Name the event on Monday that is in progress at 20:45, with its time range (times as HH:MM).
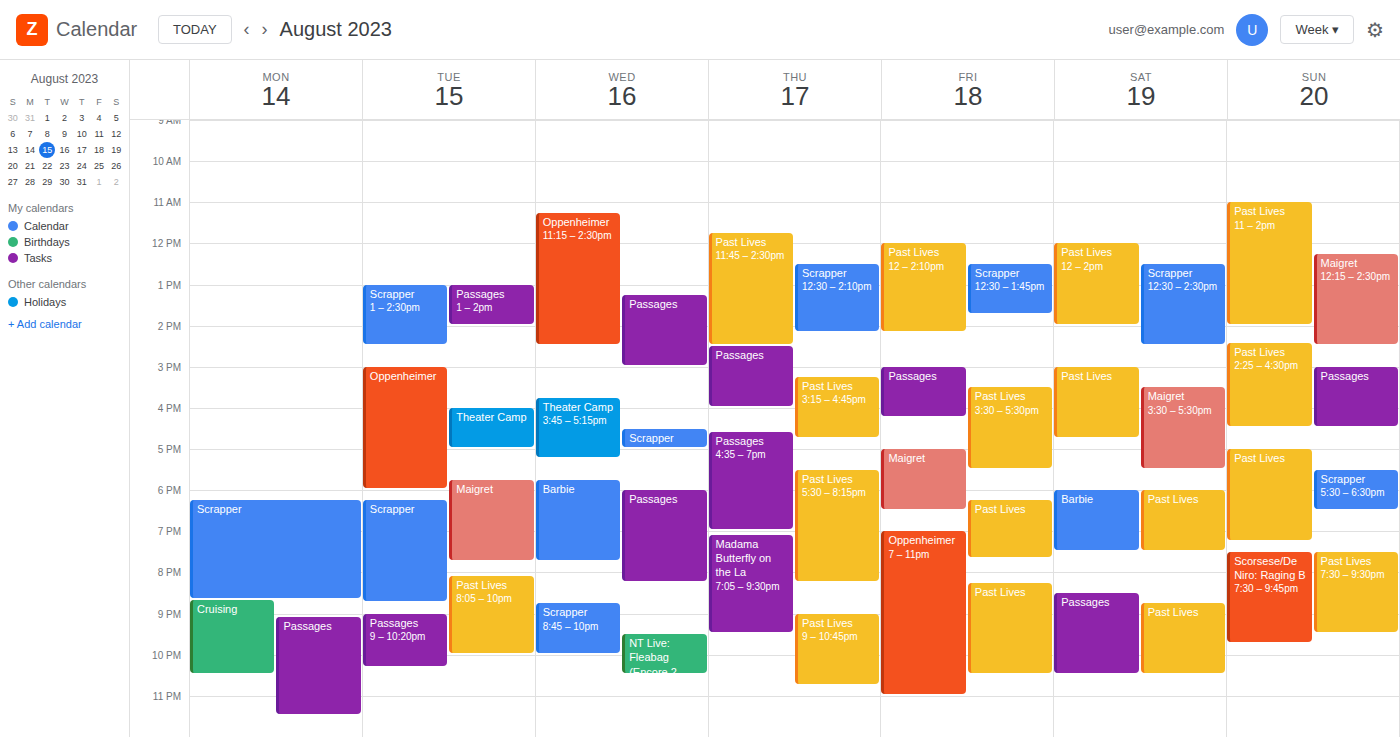
"Cruising", 20:40 to 22:30